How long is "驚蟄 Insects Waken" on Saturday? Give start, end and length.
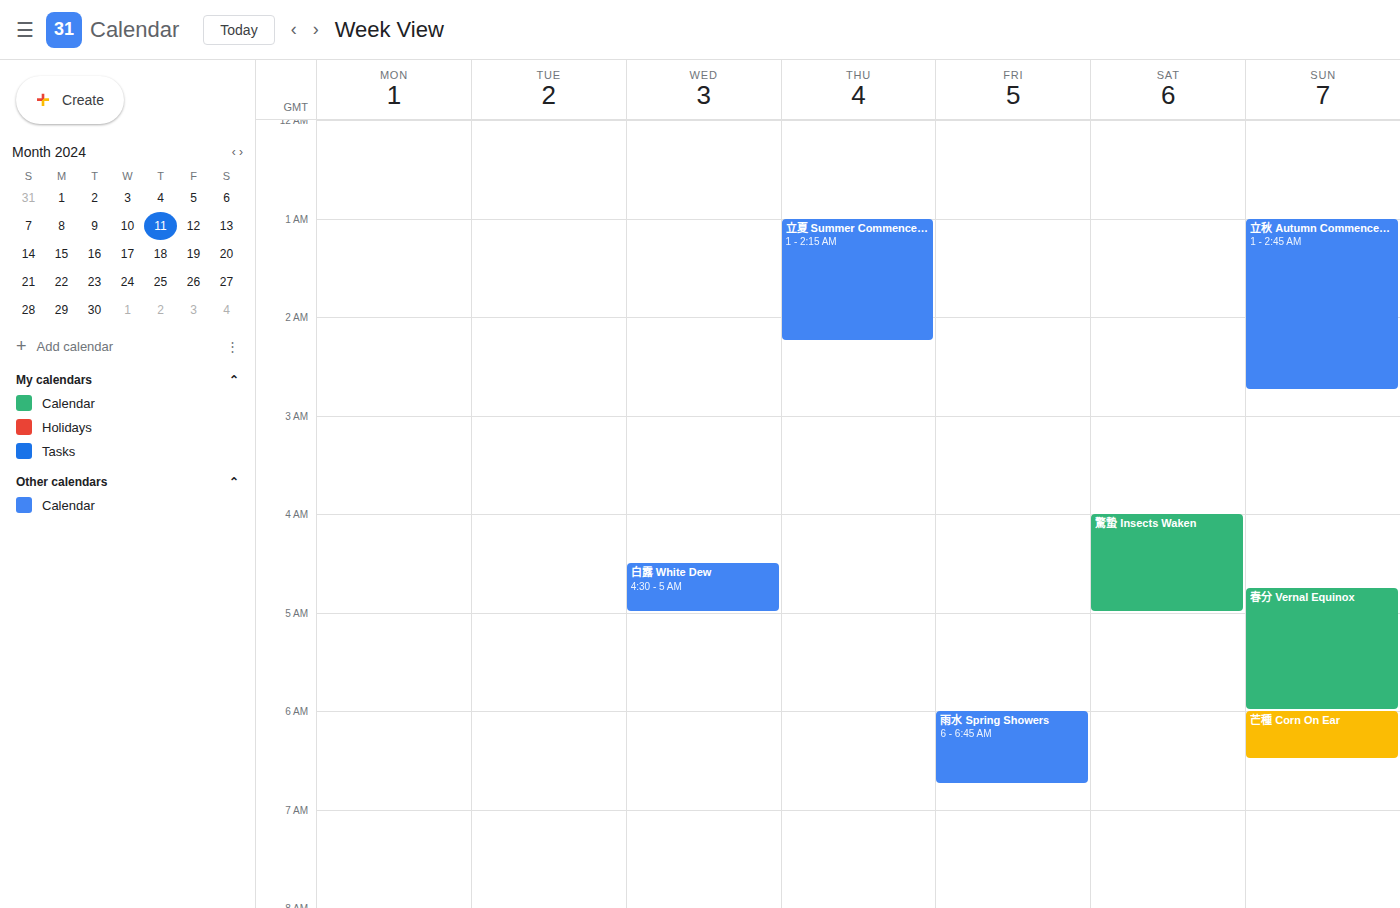
4:00 AM to 5:00 AM, 1 hour